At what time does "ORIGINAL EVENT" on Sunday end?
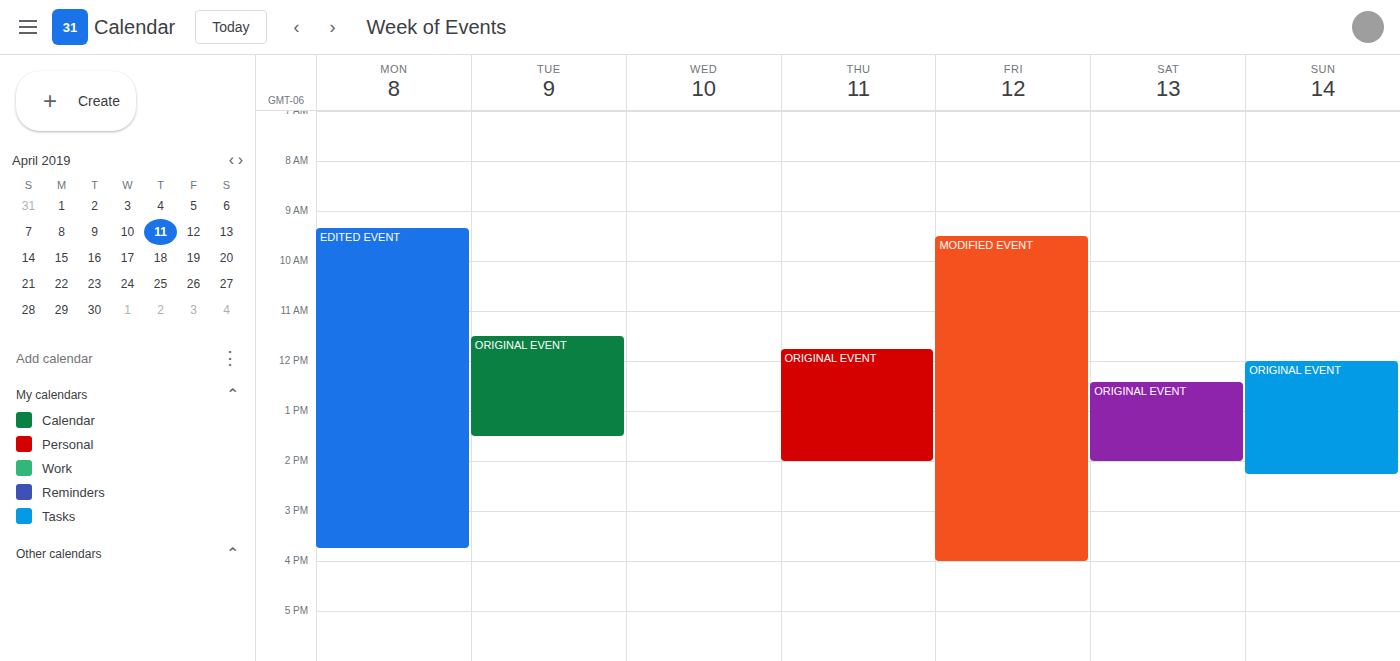
2:15 PM